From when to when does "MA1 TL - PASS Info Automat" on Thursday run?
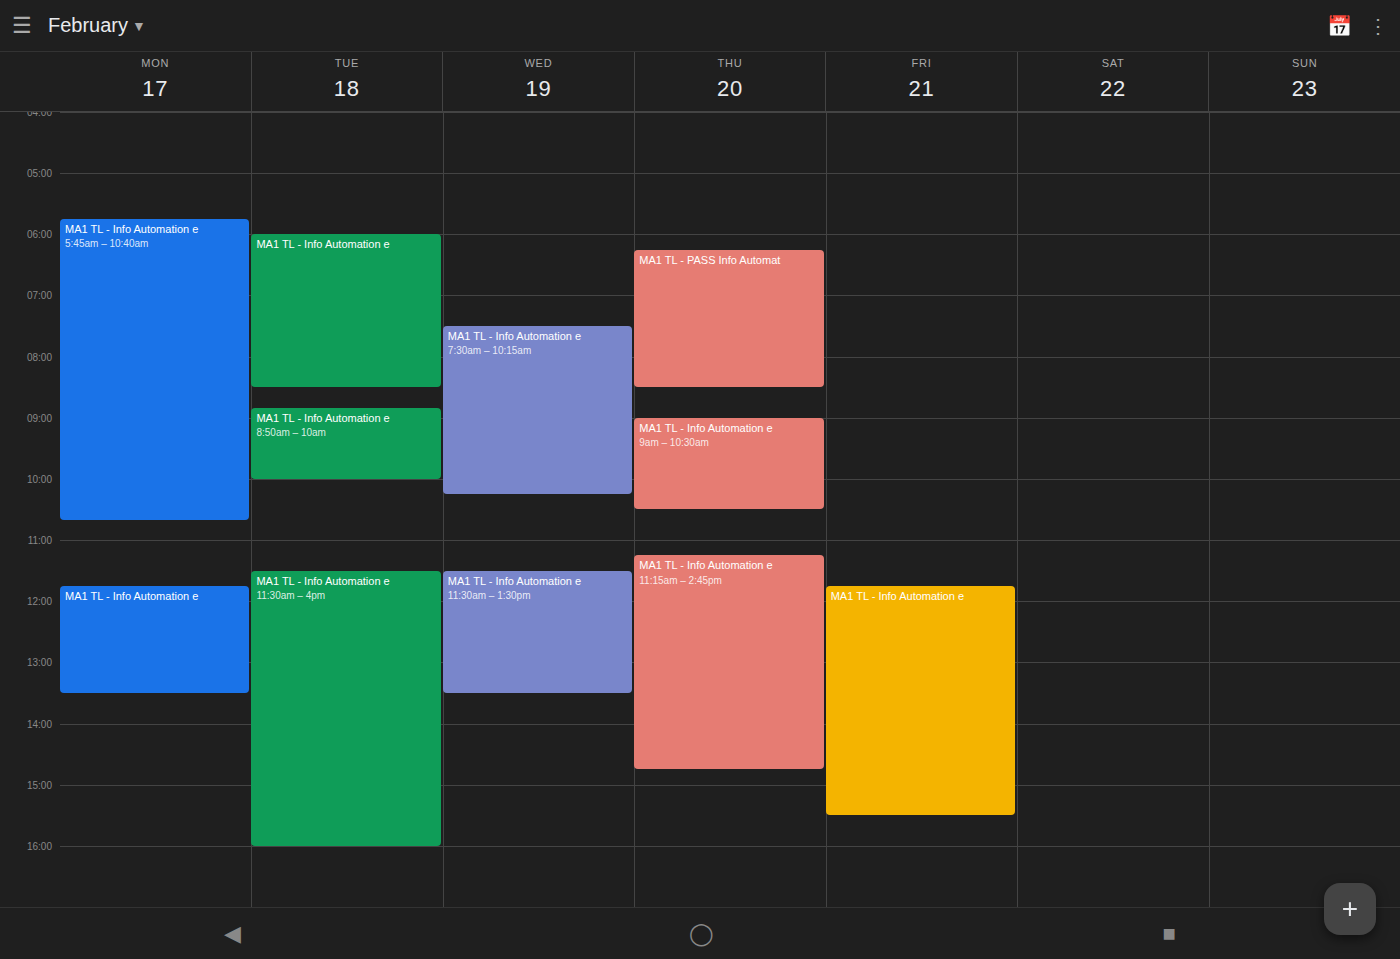
6:15 AM to 8:30 AM